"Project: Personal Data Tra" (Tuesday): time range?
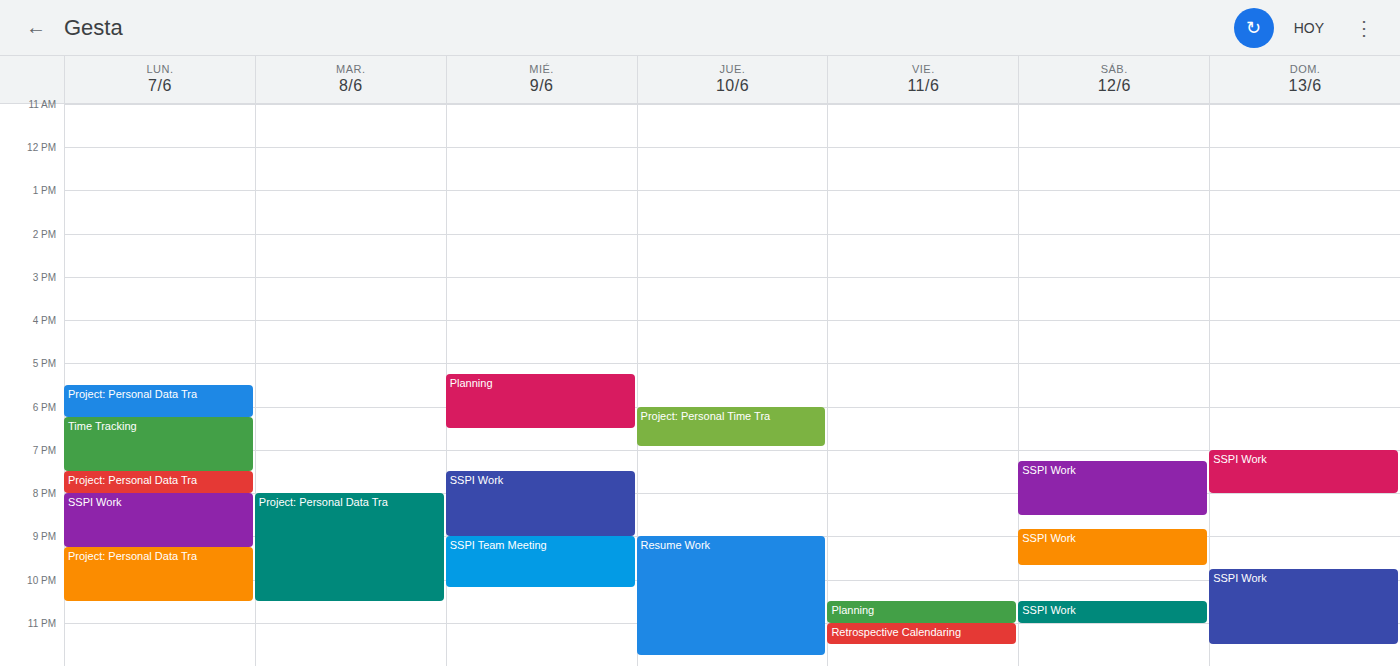
8:00 PM to 10:30 PM